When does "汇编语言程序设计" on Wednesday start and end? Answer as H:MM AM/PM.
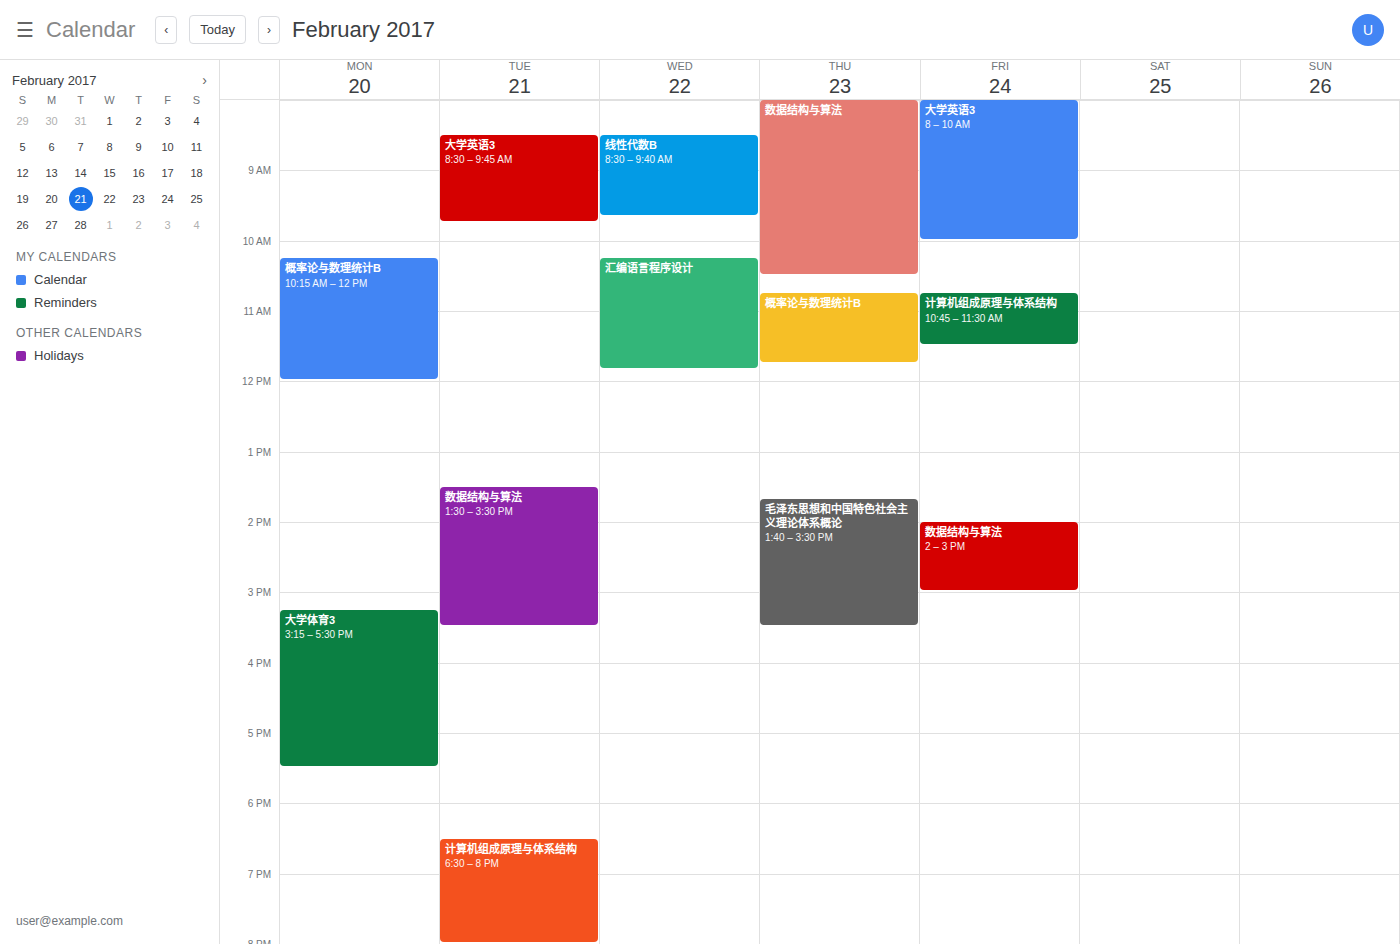
10:15 AM to 11:50 AM